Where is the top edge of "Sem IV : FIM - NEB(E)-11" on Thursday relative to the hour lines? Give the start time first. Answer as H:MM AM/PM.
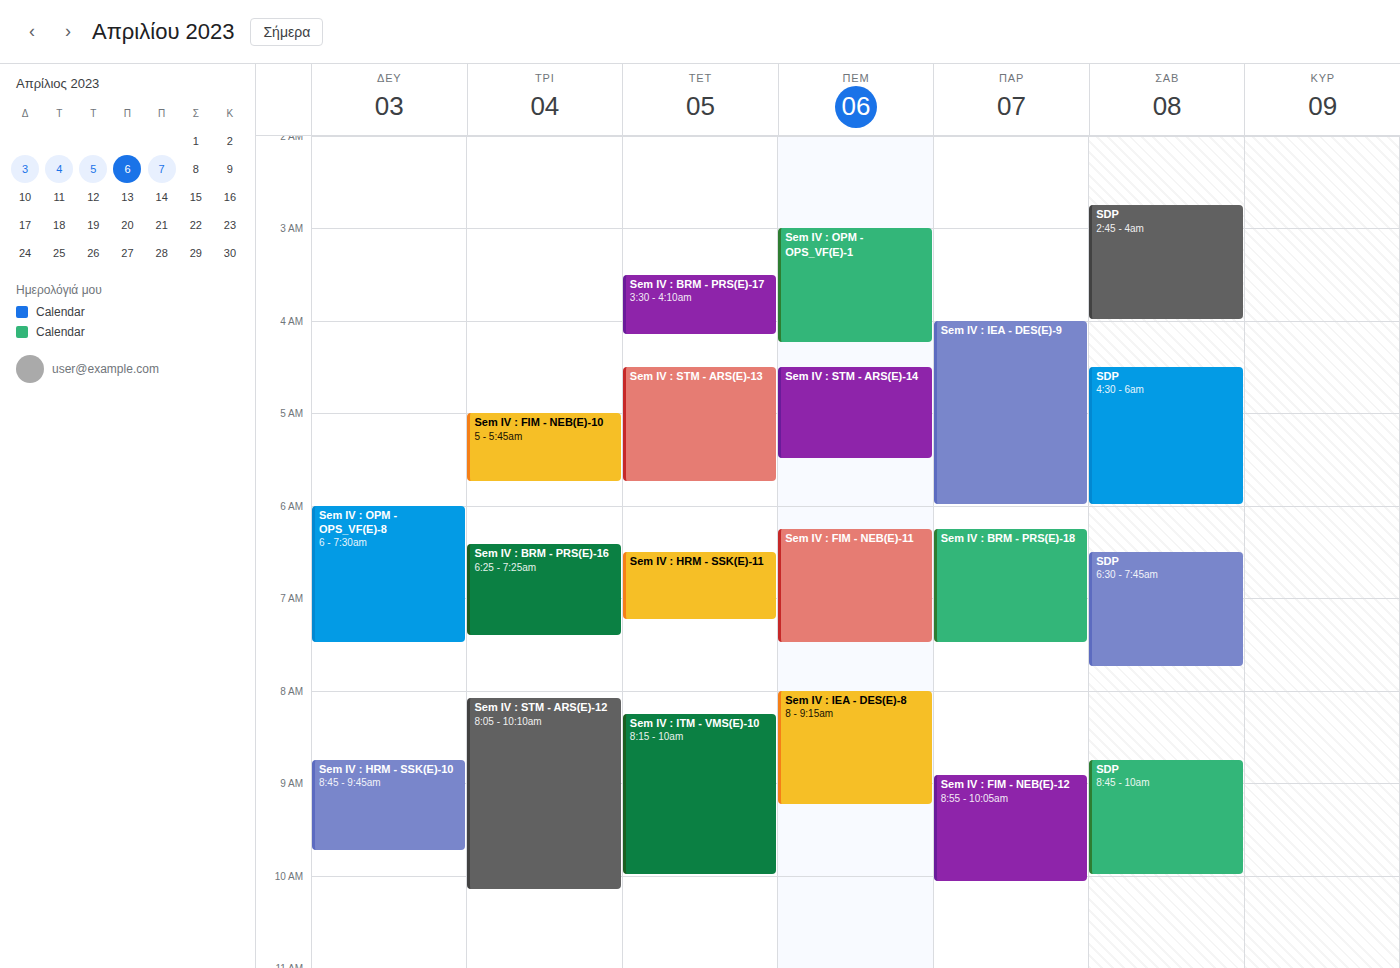
6:15 AM -- neither: a quarter of the way from the 6 AM line to the 7 AM line.